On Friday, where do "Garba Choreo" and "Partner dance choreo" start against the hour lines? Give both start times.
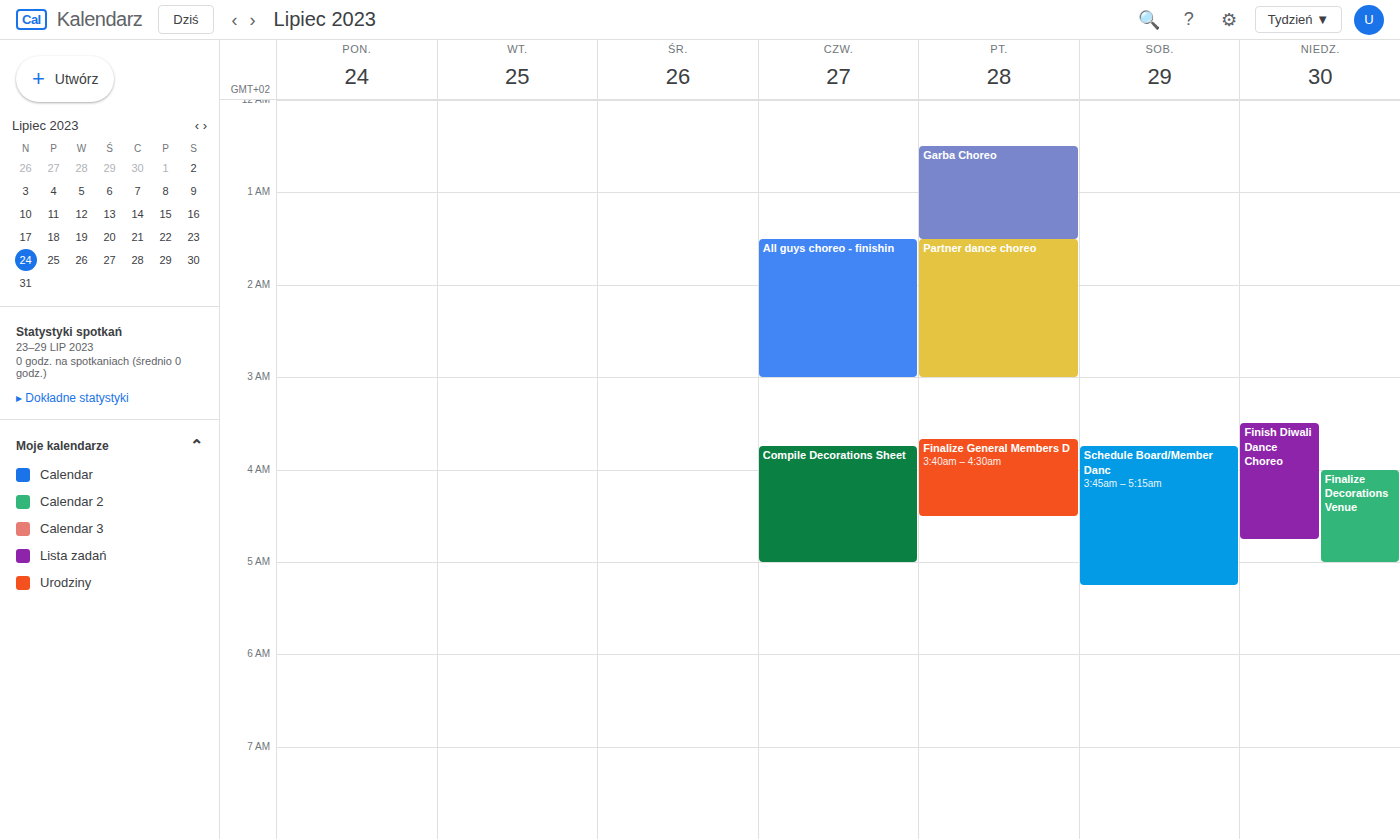
"Garba Choreo": 12:30 AM, halfway between the 12 AM and 1 AM lines. "Partner dance choreo": 1:30 AM, halfway between the 1 AM and 2 AM lines.